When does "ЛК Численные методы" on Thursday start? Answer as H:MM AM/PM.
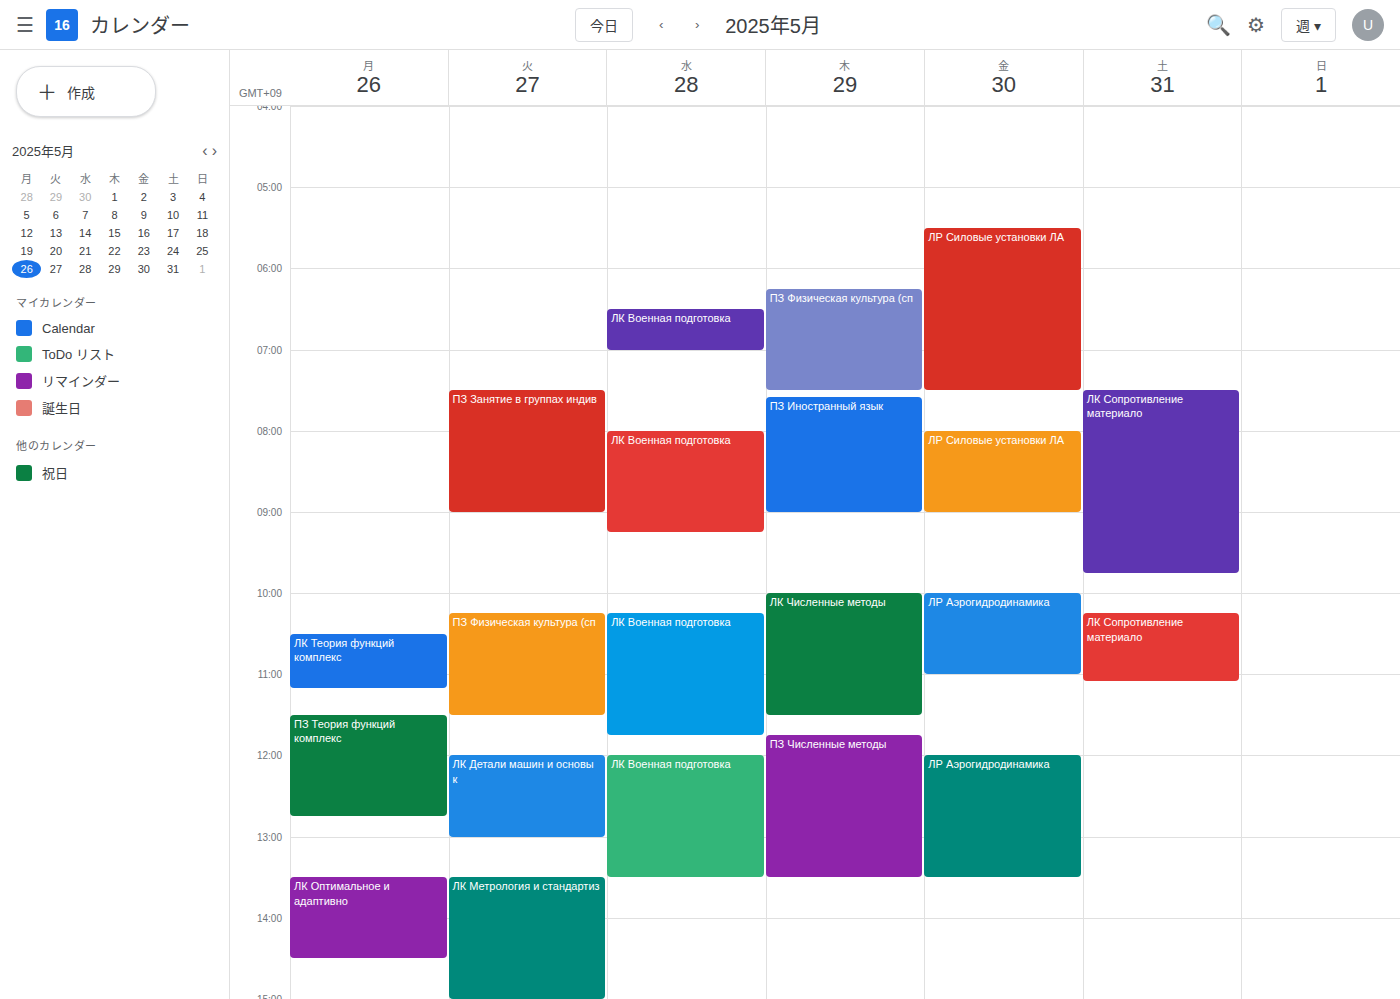
10:00 AM